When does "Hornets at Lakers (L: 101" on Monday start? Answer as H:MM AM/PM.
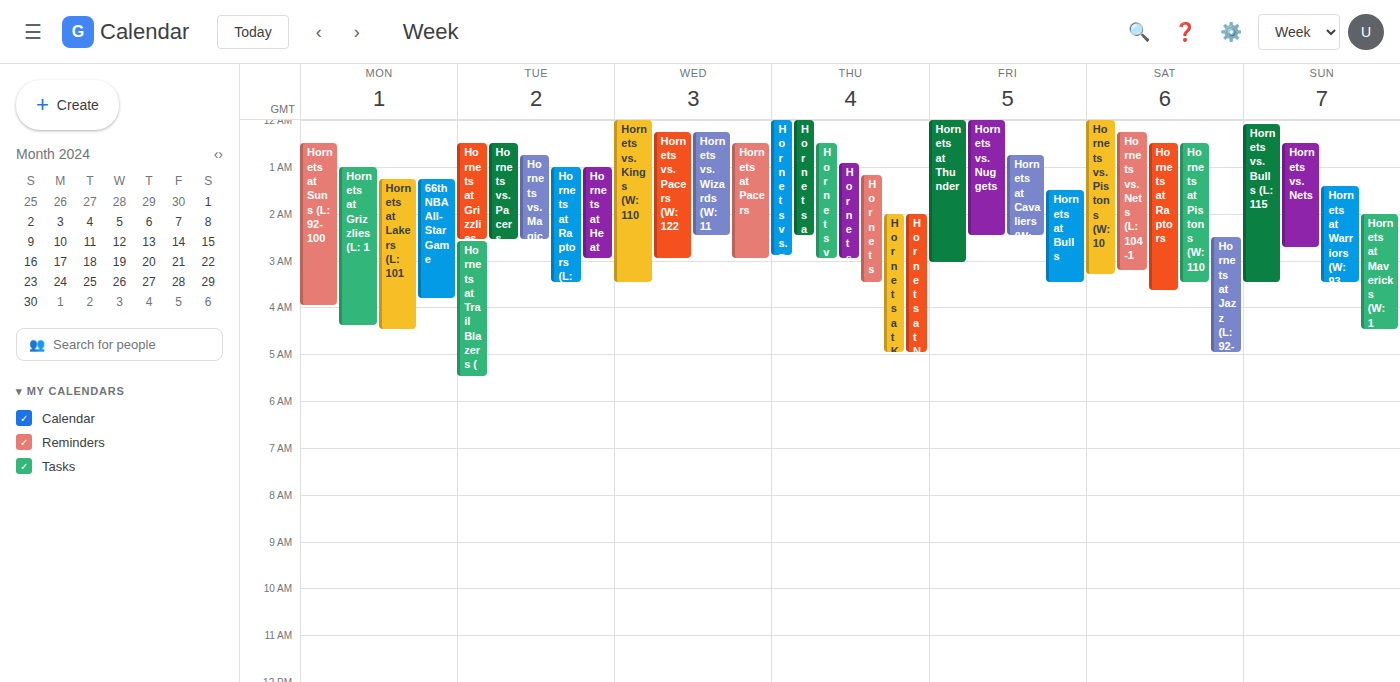
1:15 AM